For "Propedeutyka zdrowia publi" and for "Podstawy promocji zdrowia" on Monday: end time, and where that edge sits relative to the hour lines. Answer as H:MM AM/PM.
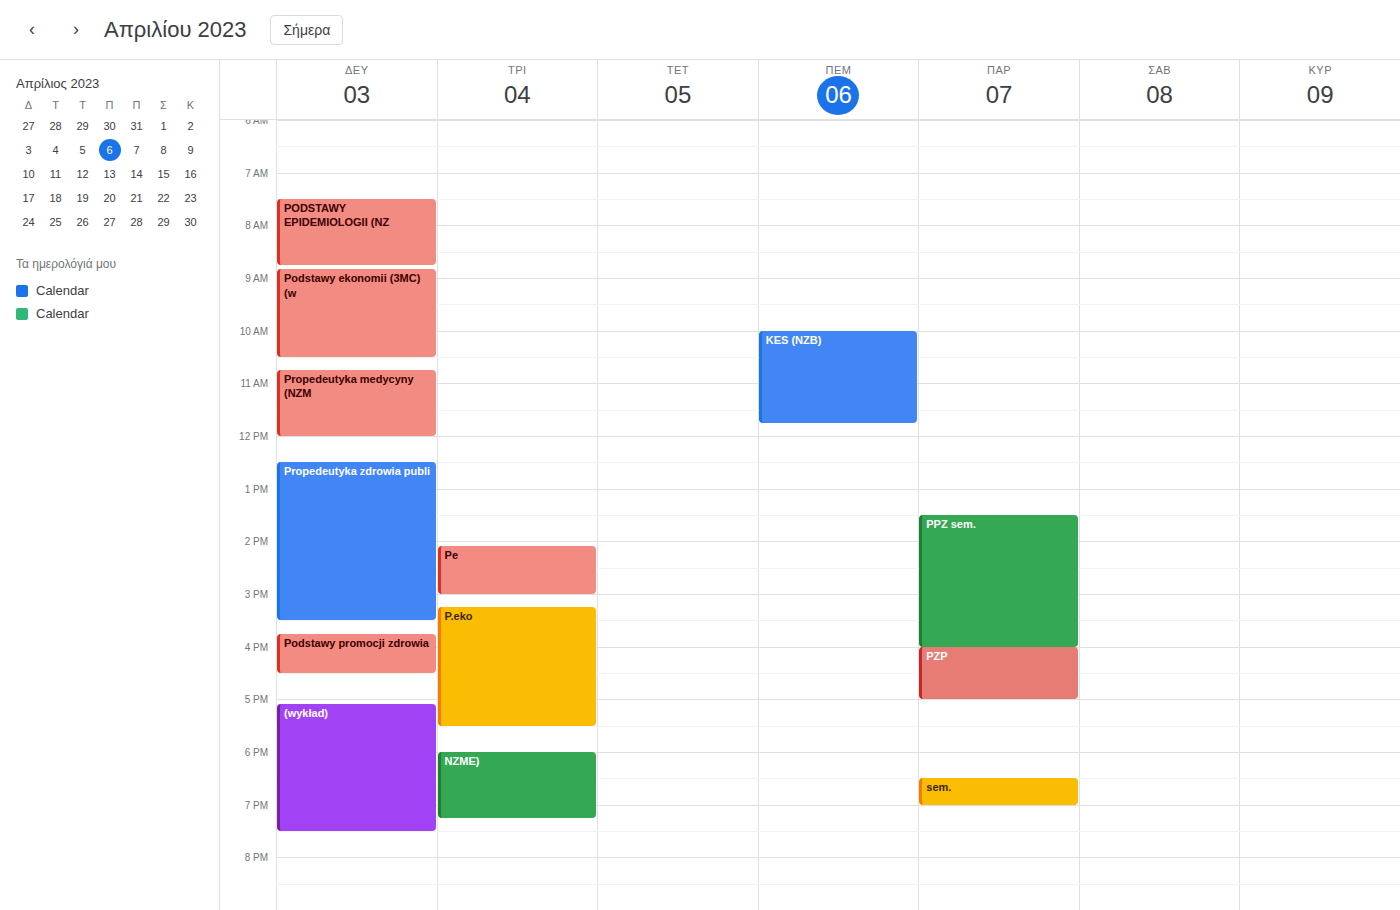
"Propedeutyka zdrowia publi": 3:30 PM, halfway between the 3 PM and 4 PM lines. "Podstawy promocji zdrowia": 4:30 PM, halfway between the 4 PM and 5 PM lines.